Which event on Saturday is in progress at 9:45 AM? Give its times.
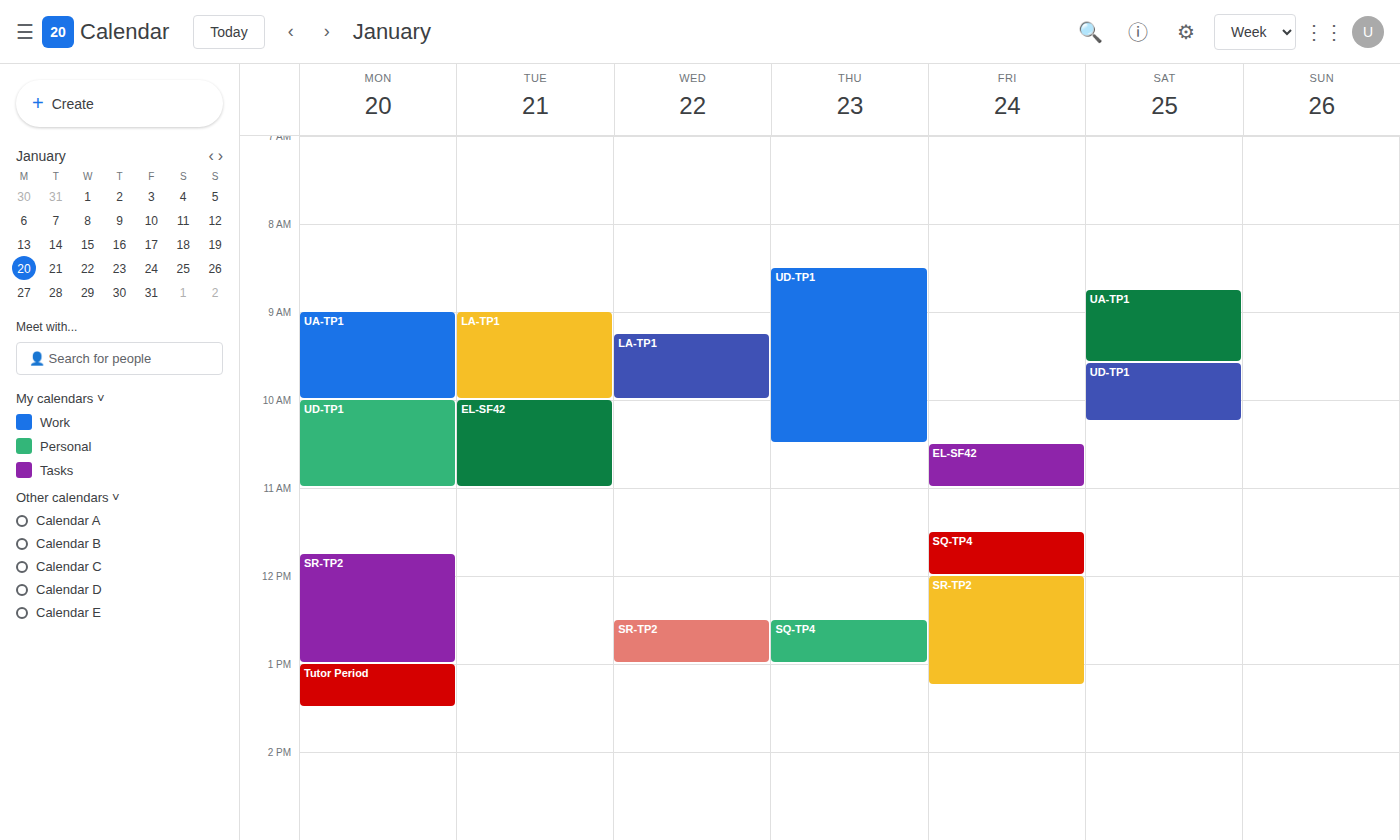
"UD-TP1", 9:35 AM to 10:15 AM